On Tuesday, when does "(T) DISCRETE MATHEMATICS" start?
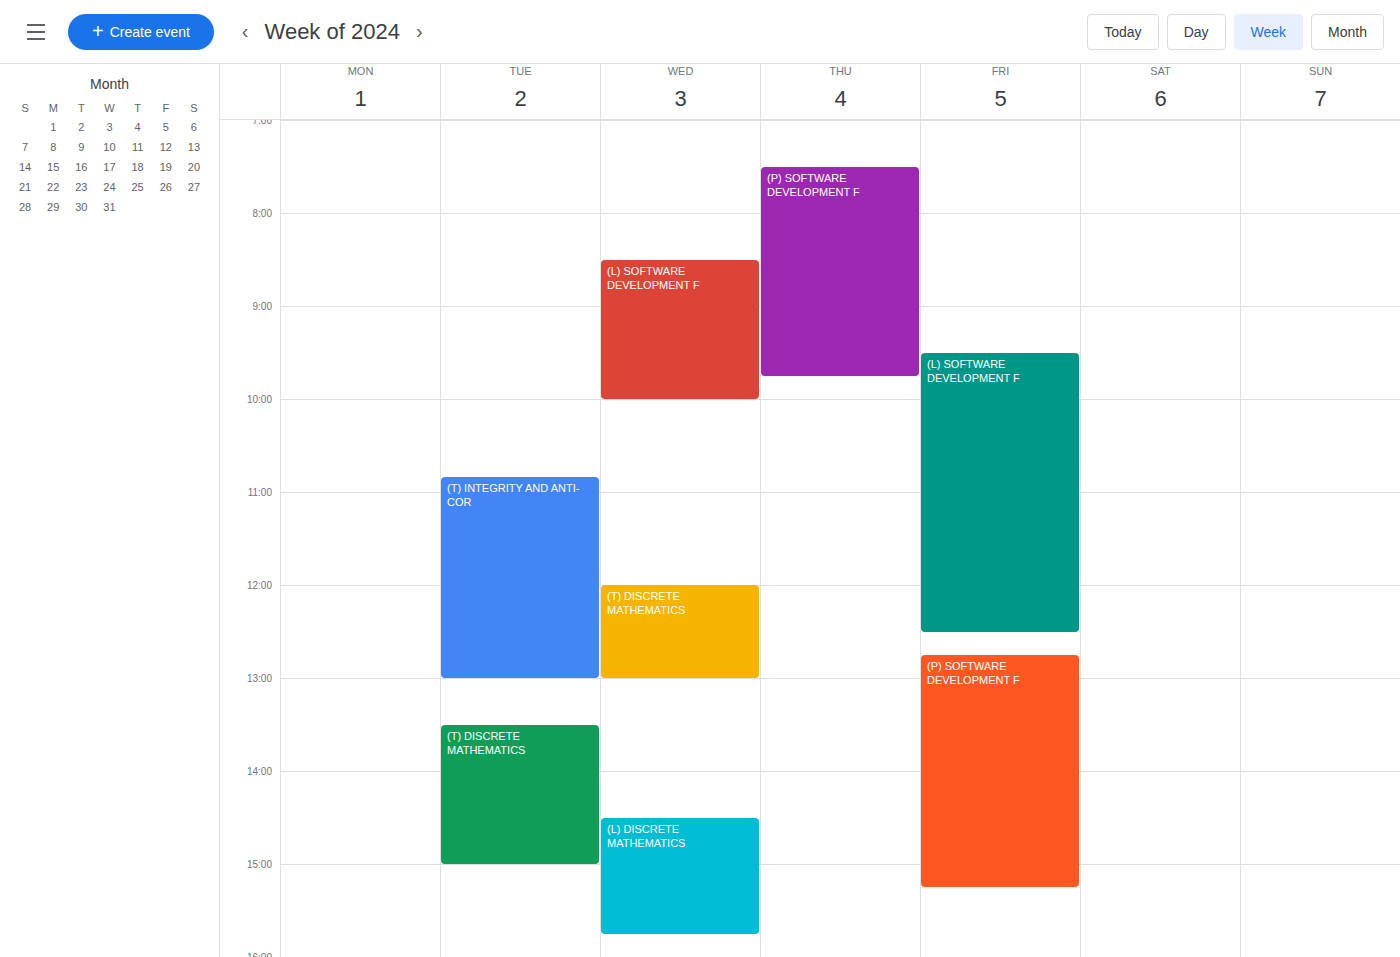
1:30 PM